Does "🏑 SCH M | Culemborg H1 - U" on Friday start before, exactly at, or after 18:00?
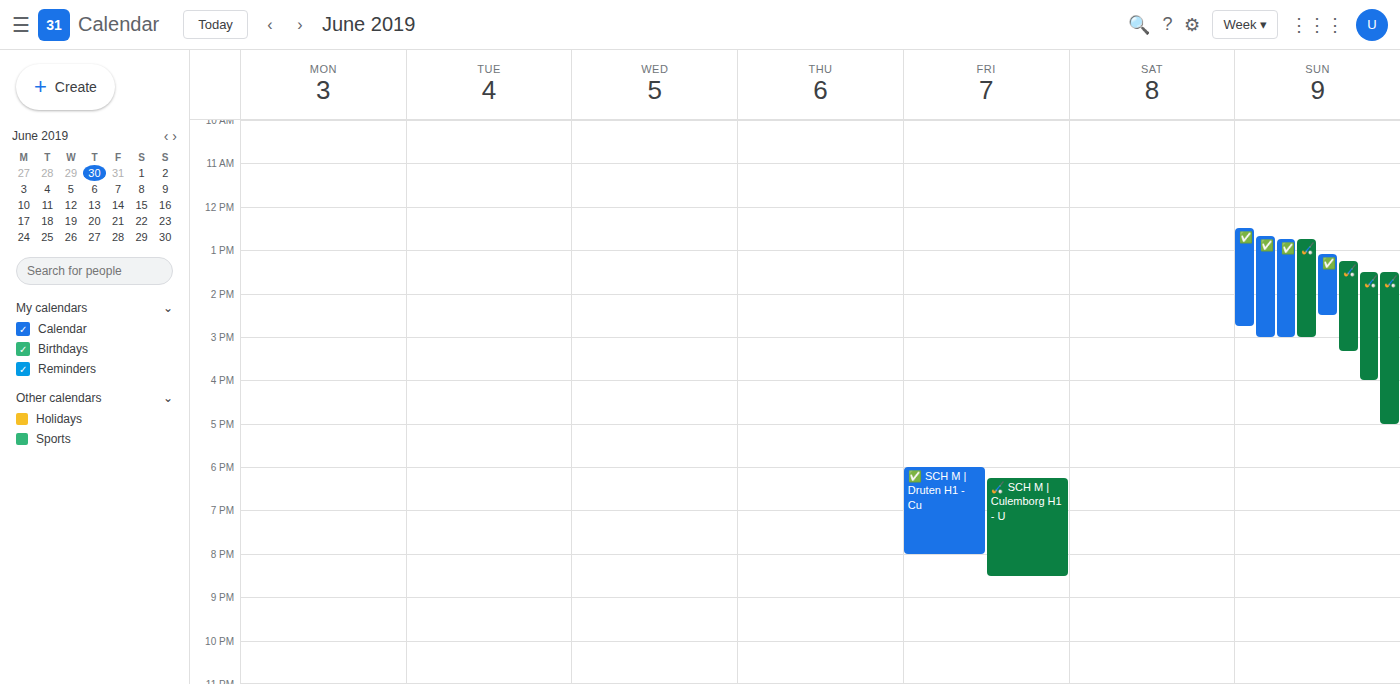
18:15 -- after 18:00, 15 minutes below the 18:00 line.